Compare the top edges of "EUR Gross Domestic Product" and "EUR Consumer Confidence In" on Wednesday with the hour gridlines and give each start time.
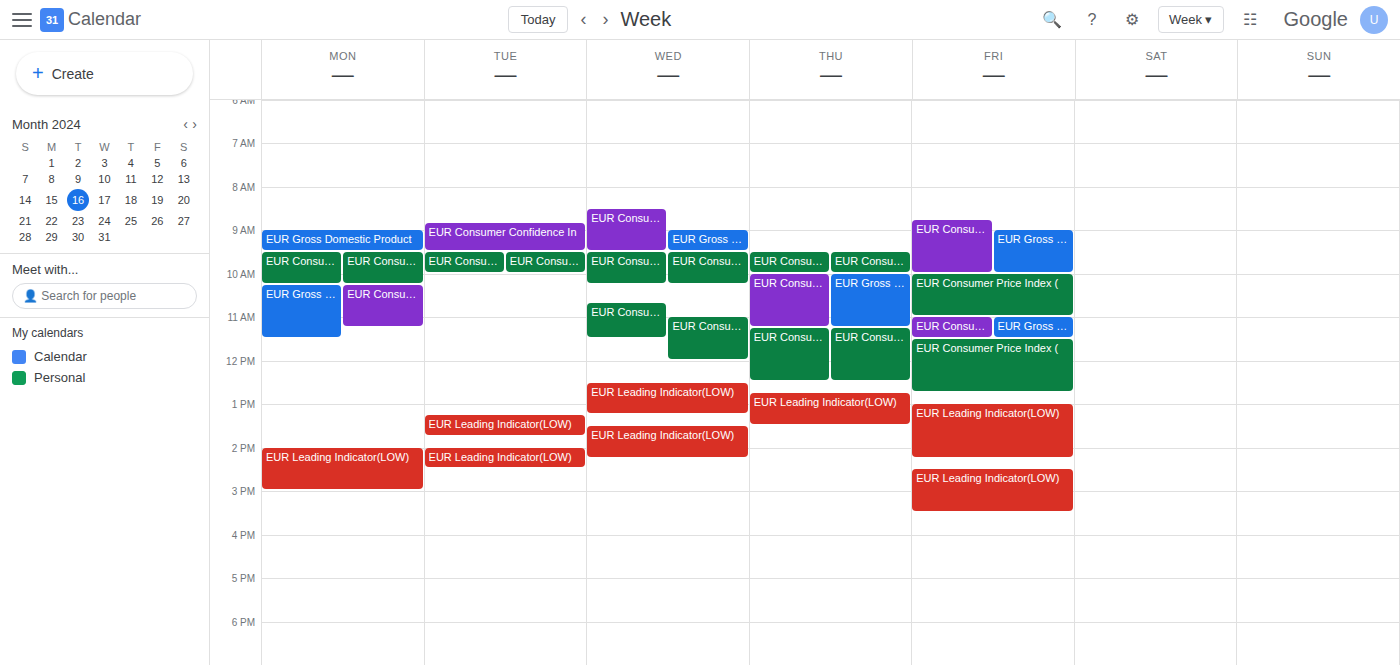
"EUR Gross Domestic Product": 9:00 AM, exactly on the 9 AM line. "EUR Consumer Confidence In": 8:30 AM, halfway between the 8 AM and 9 AM lines.